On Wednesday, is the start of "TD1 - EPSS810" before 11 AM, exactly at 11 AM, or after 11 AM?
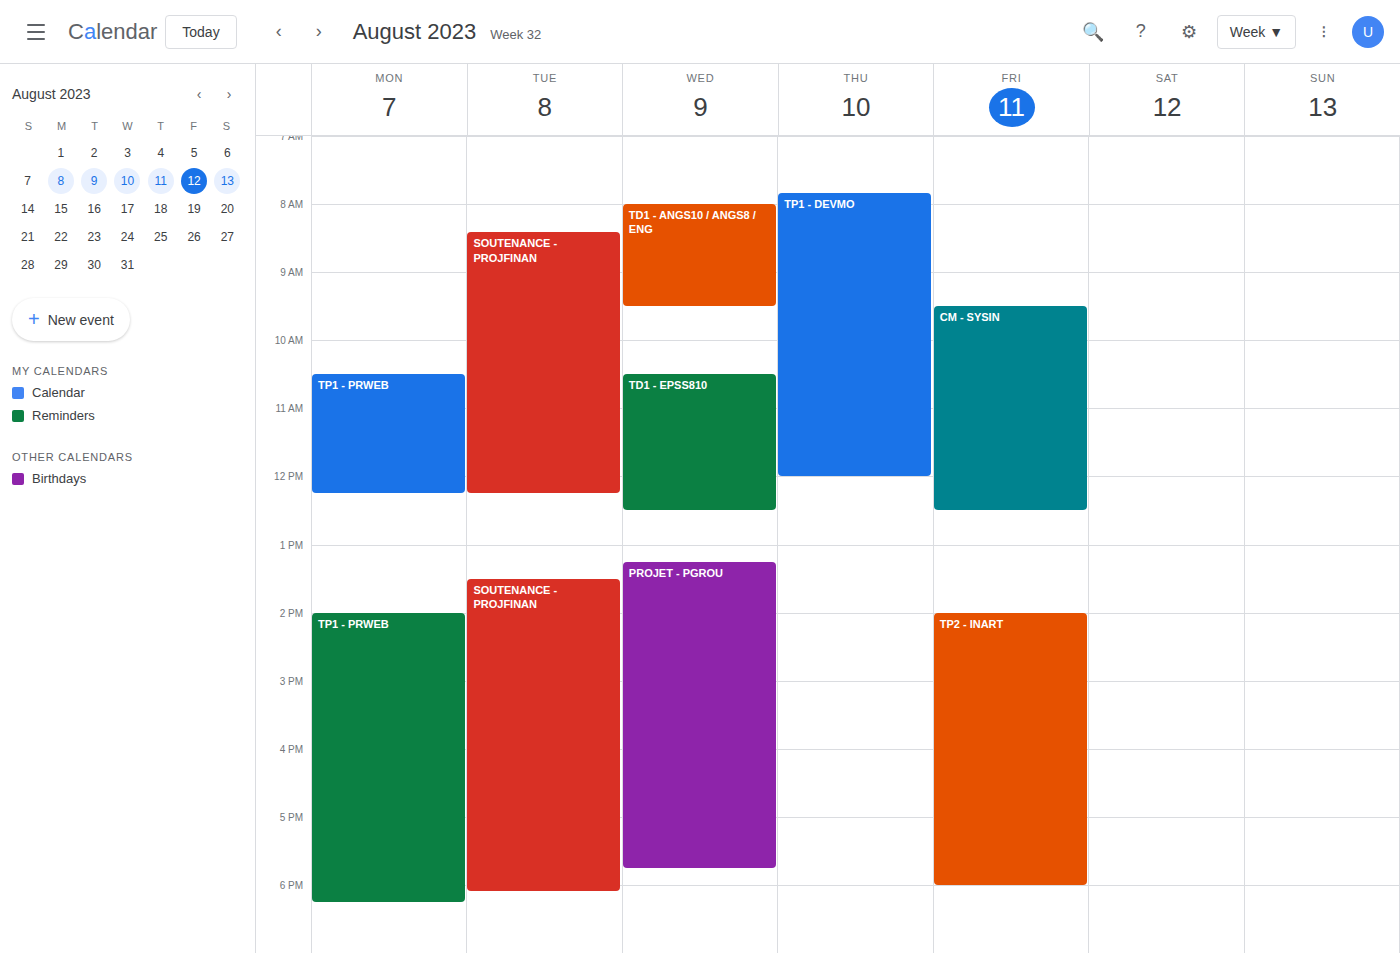
10:30 AM -- before 11 AM, 30 minutes above the 11 AM line.